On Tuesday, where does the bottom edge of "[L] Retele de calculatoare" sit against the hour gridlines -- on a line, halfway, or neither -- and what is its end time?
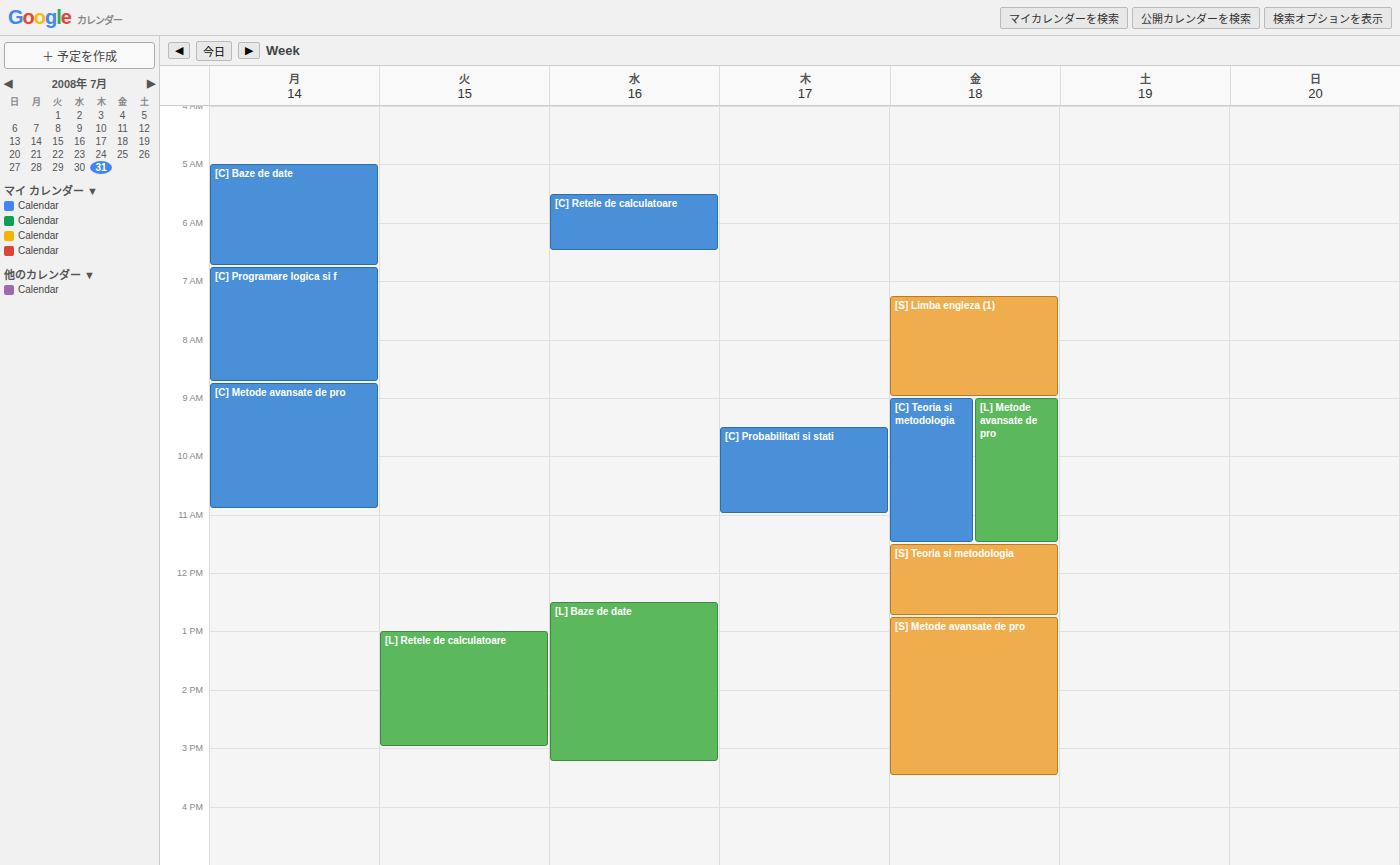
3:00 PM -- exactly on the 3 PM line.